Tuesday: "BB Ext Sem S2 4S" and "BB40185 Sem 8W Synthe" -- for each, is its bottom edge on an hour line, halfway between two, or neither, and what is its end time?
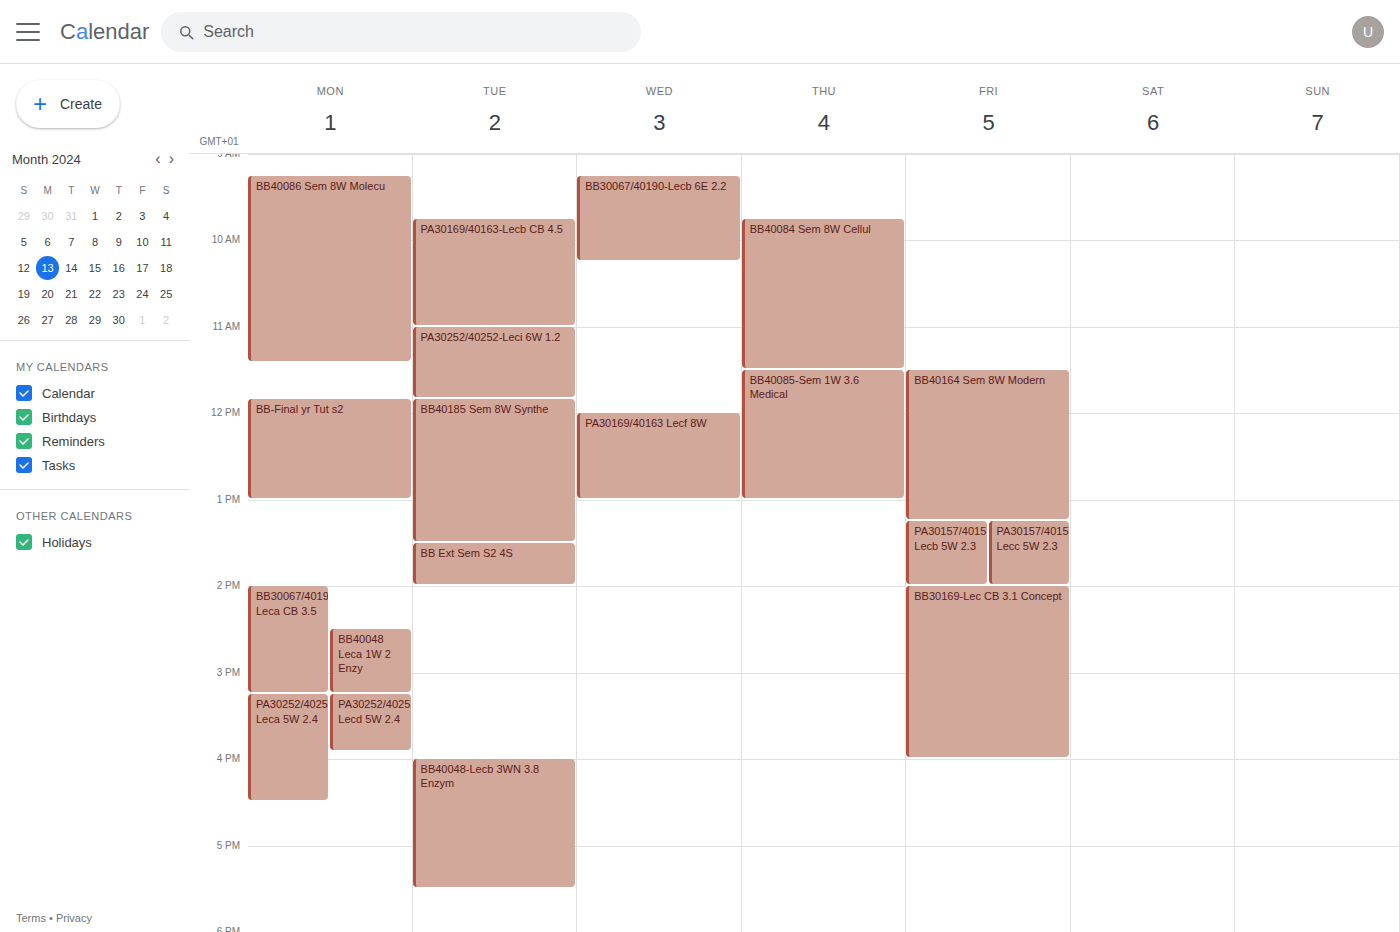
"BB Ext Sem S2 4S": 2:00 PM, exactly on the 2 PM line. "BB40185 Sem 8W Synthe": 1:30 PM, halfway between the 1 PM and 2 PM lines.